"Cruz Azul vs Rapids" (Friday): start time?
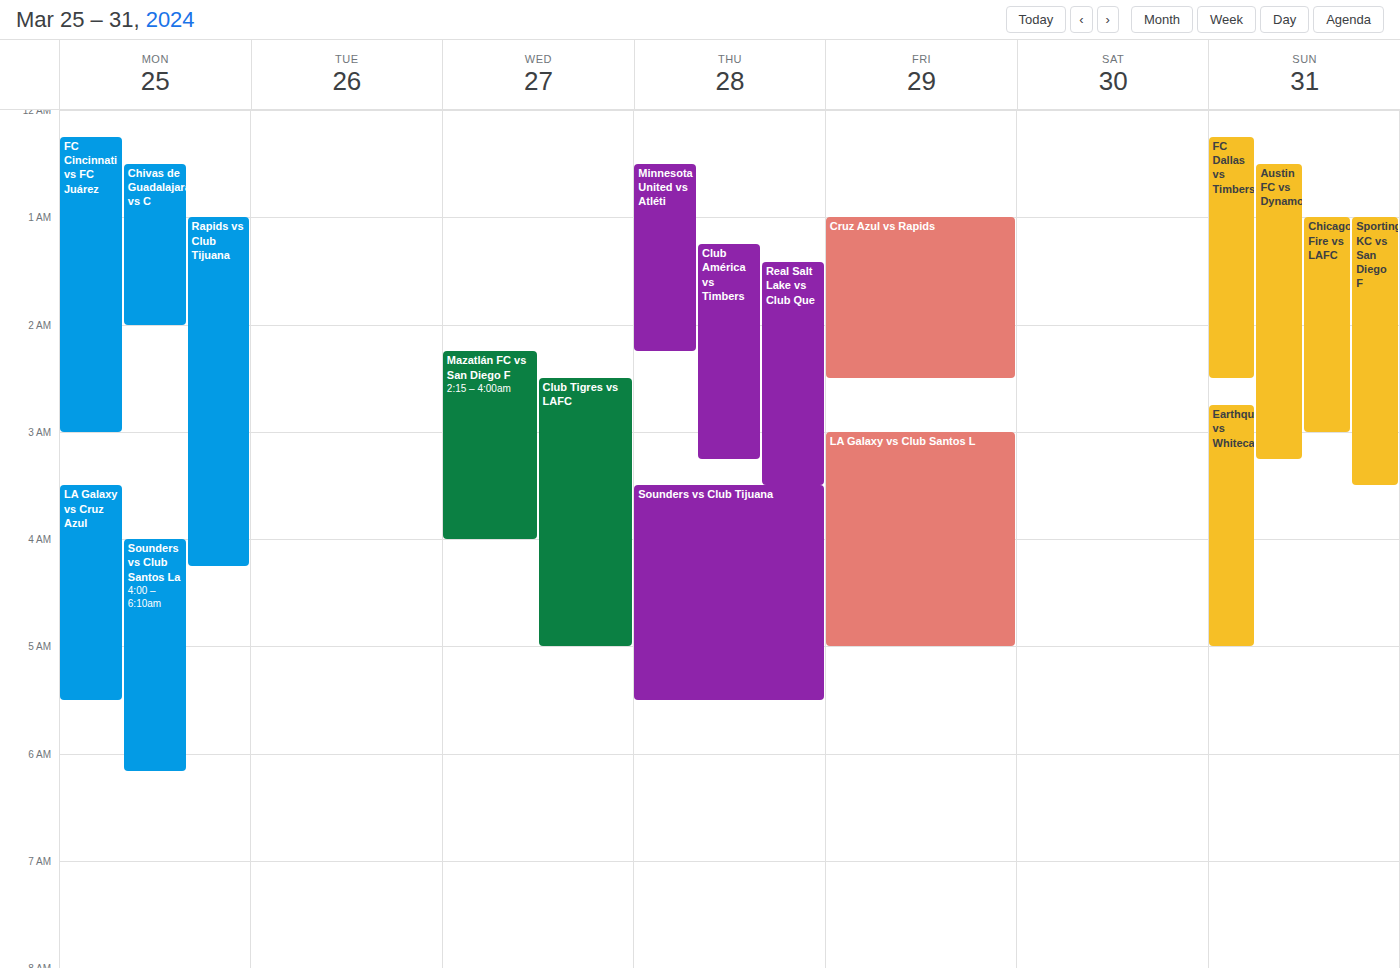
1:00 AM